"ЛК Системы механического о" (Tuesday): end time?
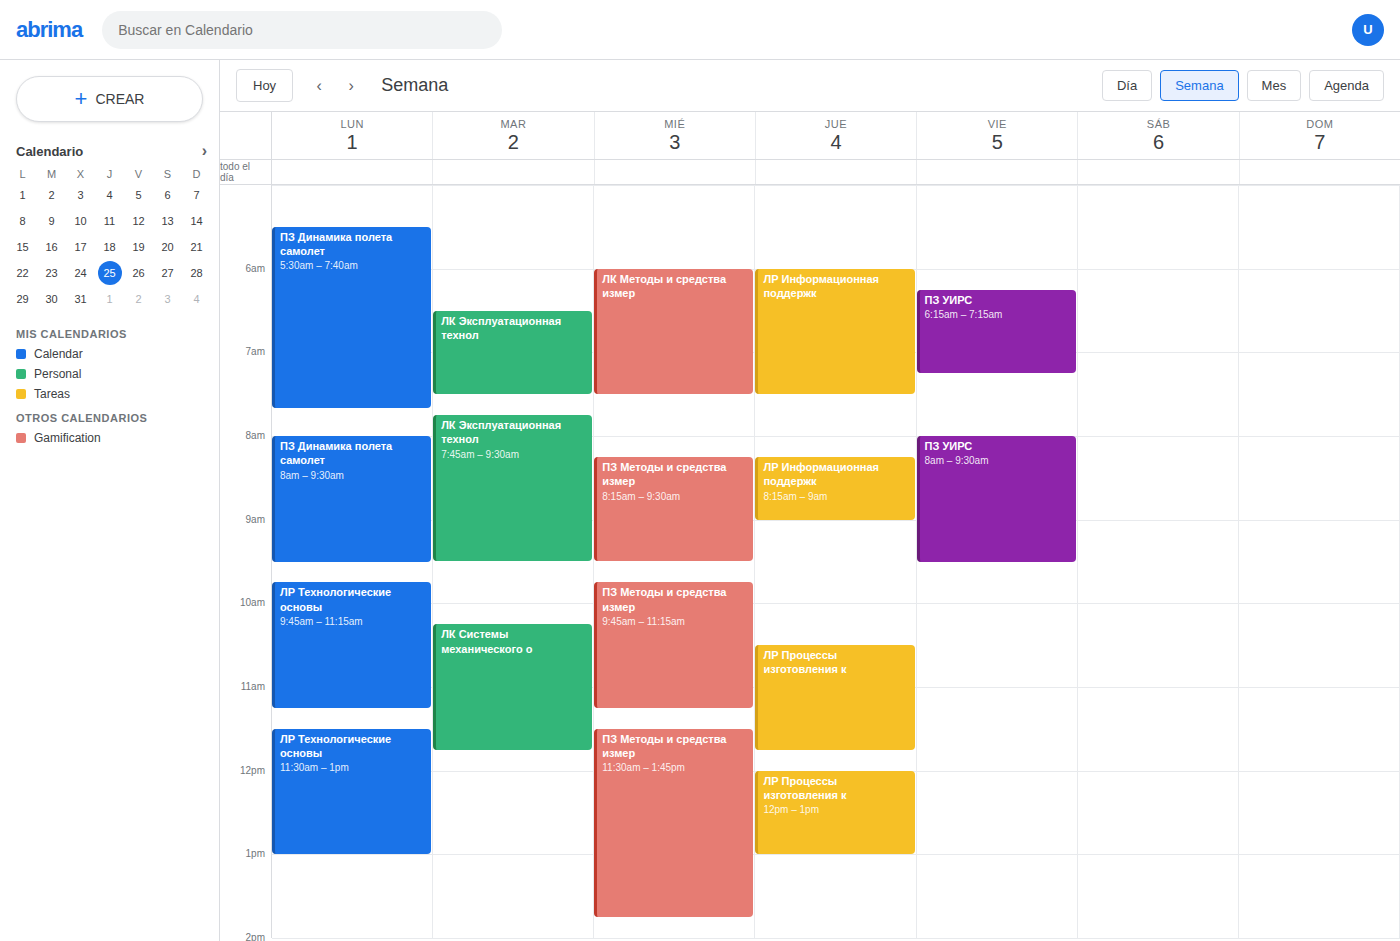
11:45 AM